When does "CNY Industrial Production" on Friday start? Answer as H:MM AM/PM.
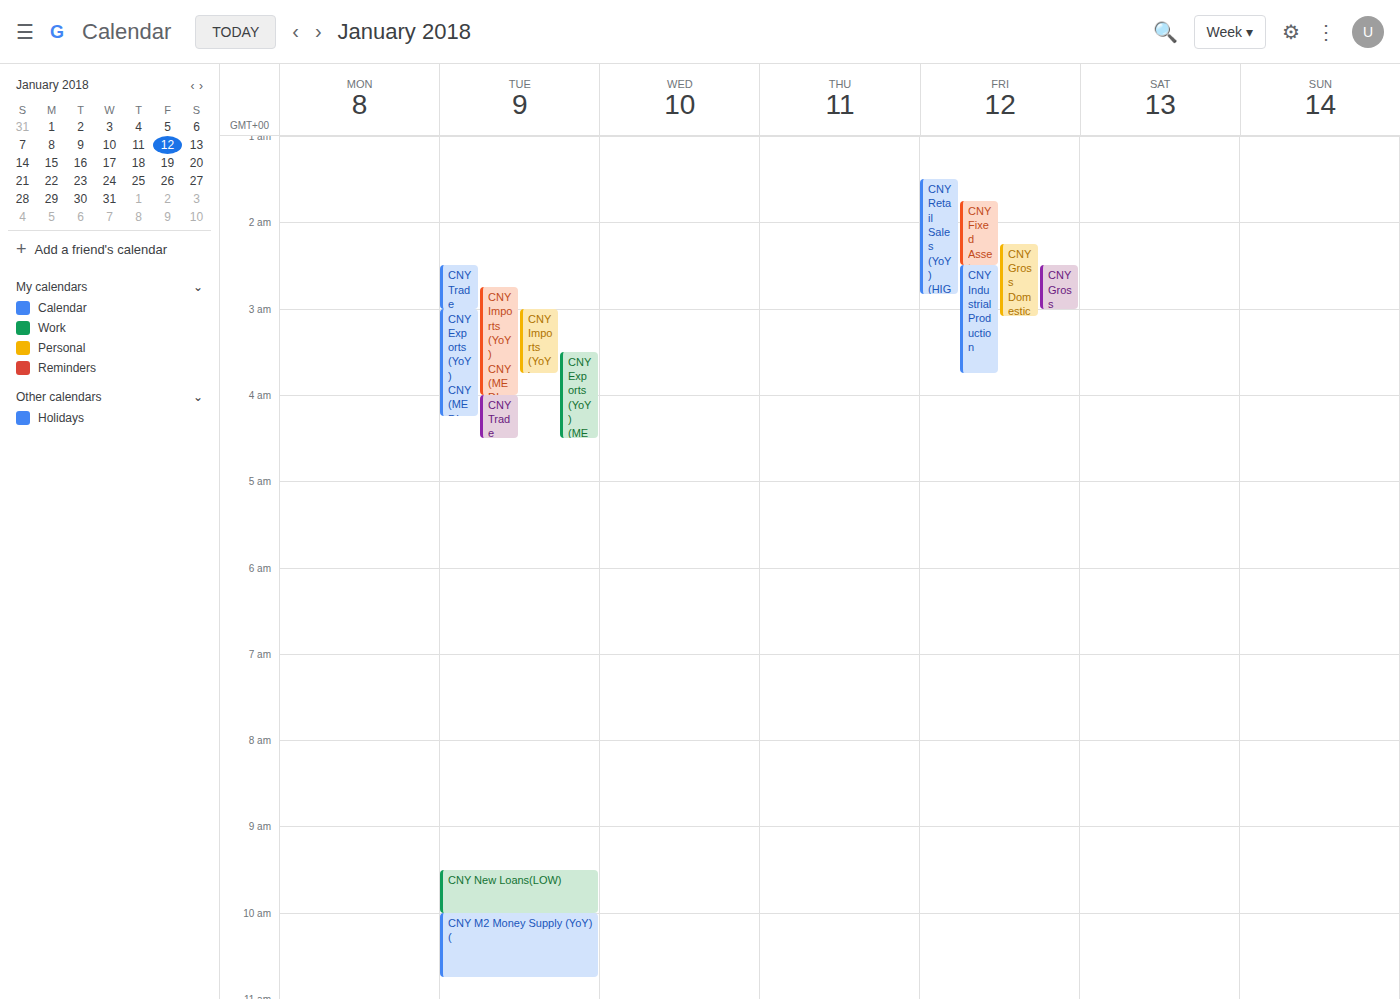
2:30 AM